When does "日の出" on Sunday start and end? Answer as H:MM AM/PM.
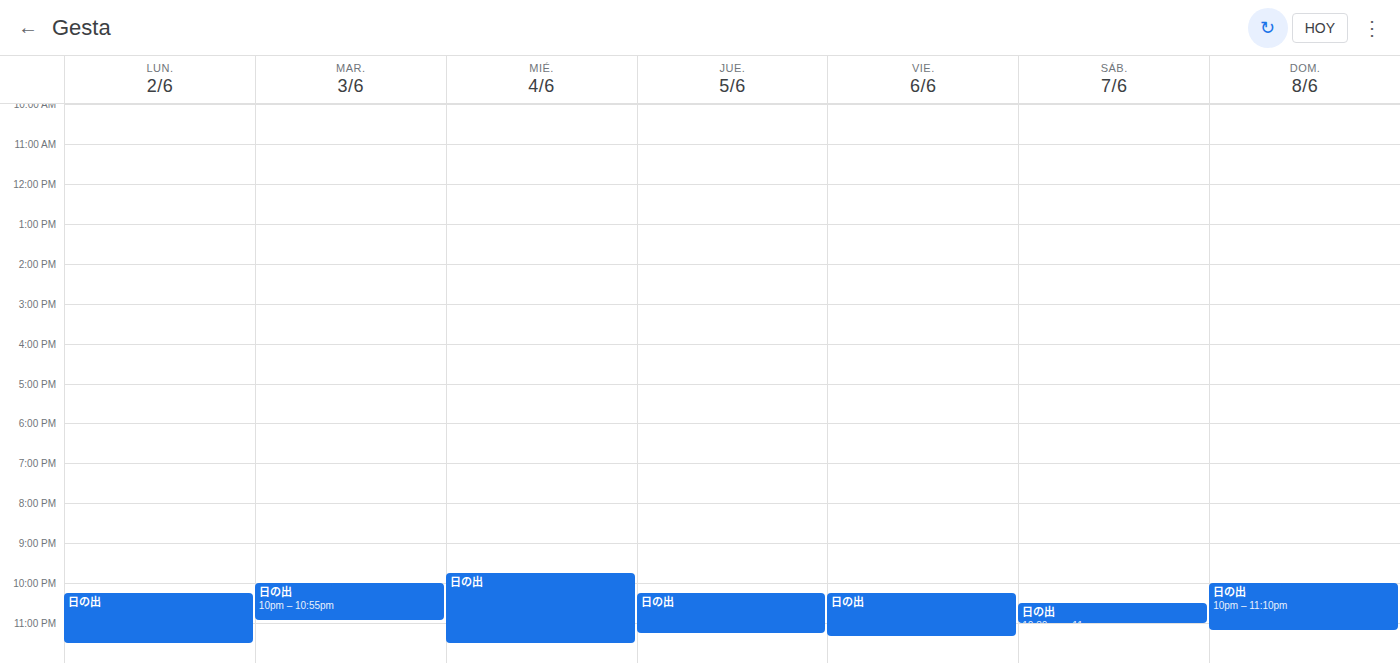
10:00 PM to 11:10 PM